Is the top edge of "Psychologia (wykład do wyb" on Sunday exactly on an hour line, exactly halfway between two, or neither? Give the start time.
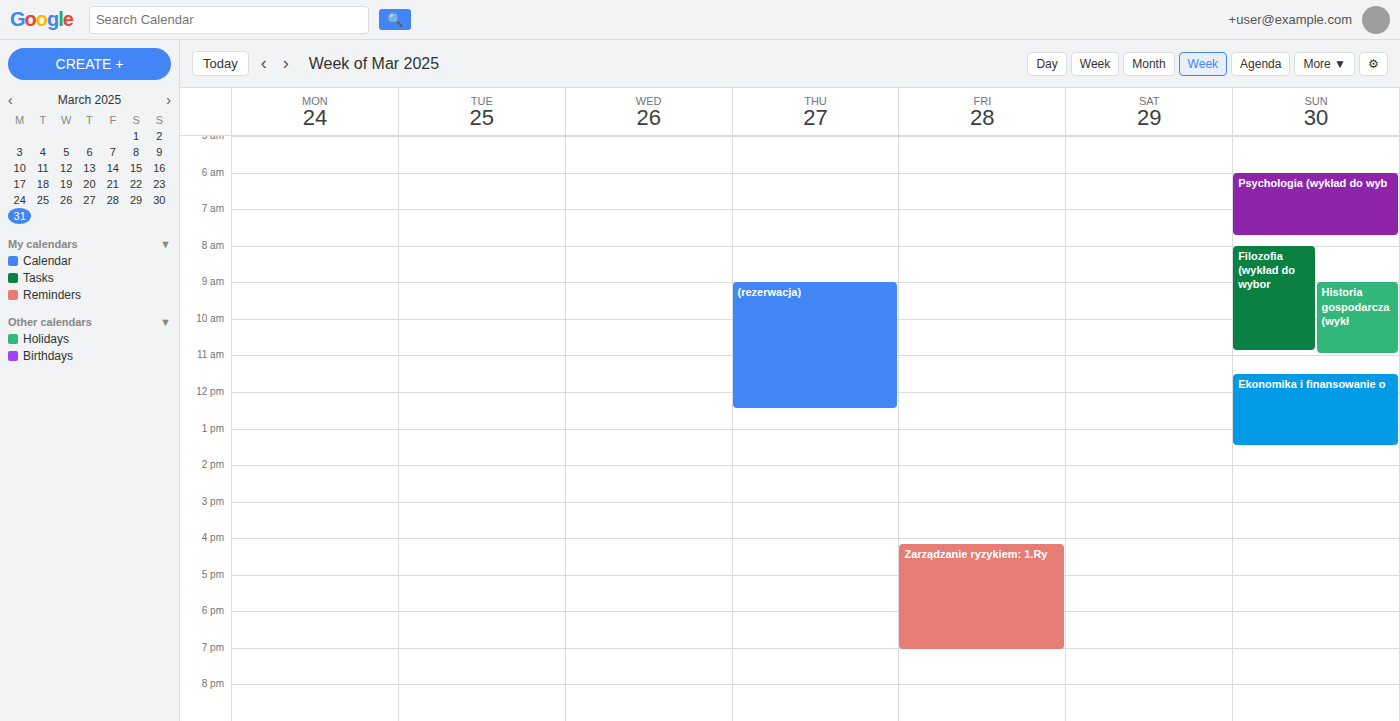
6:00 AM -- exactly on the 6 AM line.